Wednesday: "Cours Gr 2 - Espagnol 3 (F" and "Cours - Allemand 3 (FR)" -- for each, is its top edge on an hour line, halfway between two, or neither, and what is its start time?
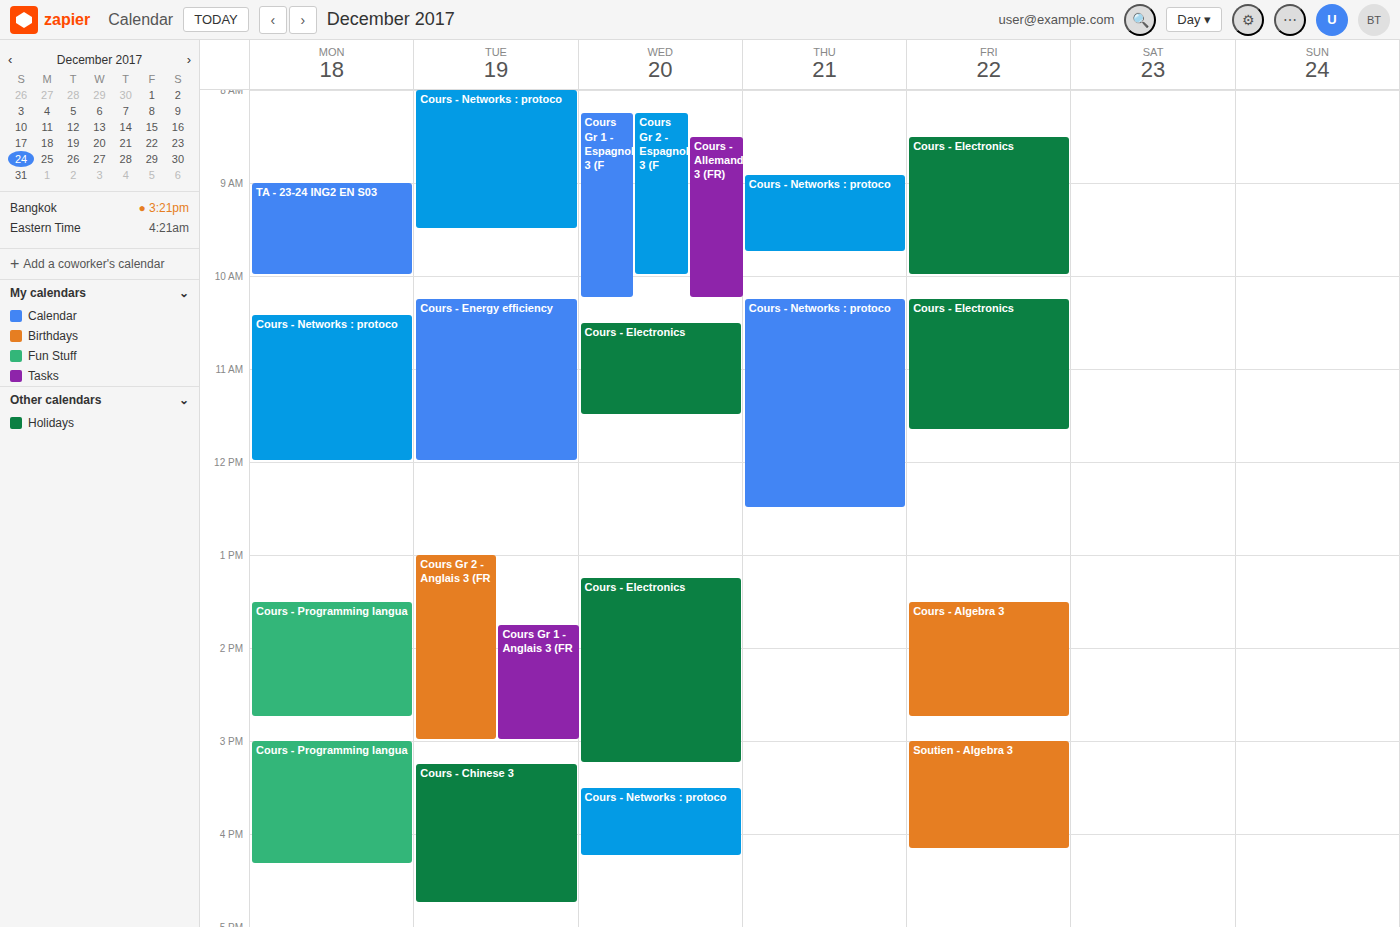
"Cours Gr 2 - Espagnol 3 (F": 8:15 AM, neither: a quarter of the way from the 8 AM line to the 9 AM line. "Cours - Allemand 3 (FR)": 8:30 AM, halfway between the 8 AM and 9 AM lines.